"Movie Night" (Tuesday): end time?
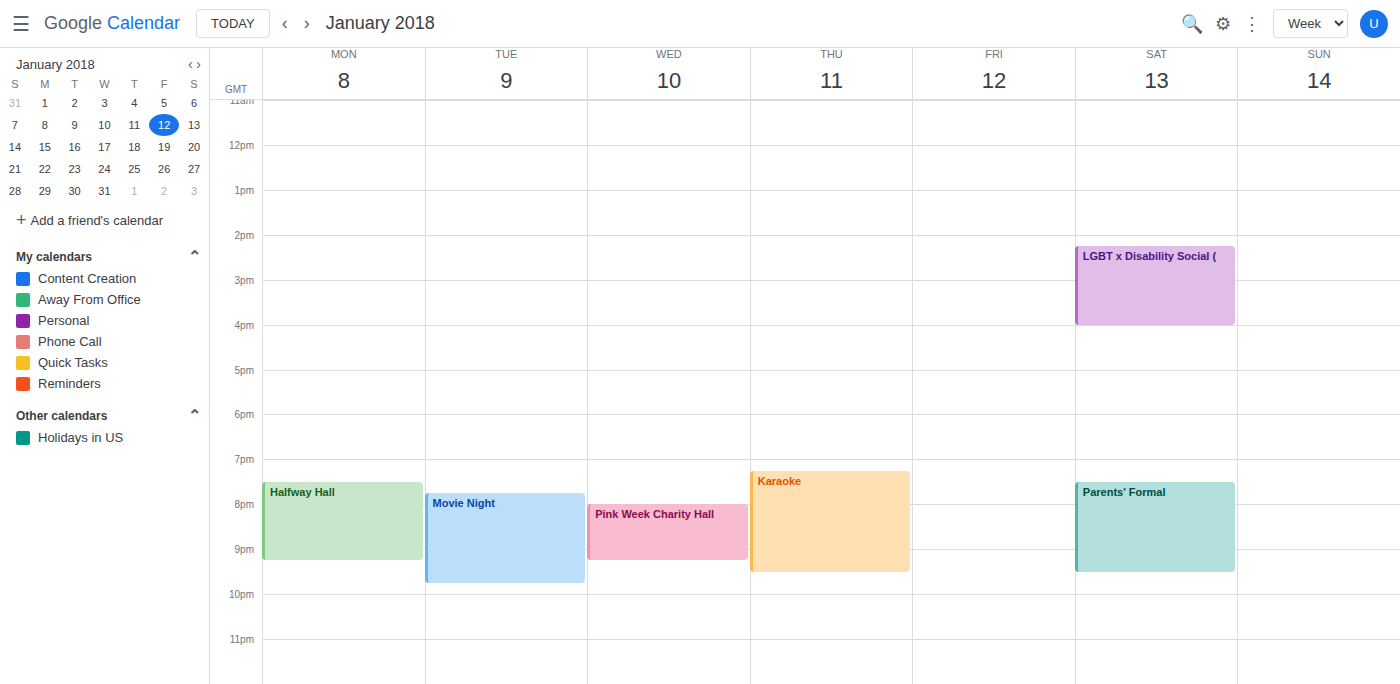
9:45 PM